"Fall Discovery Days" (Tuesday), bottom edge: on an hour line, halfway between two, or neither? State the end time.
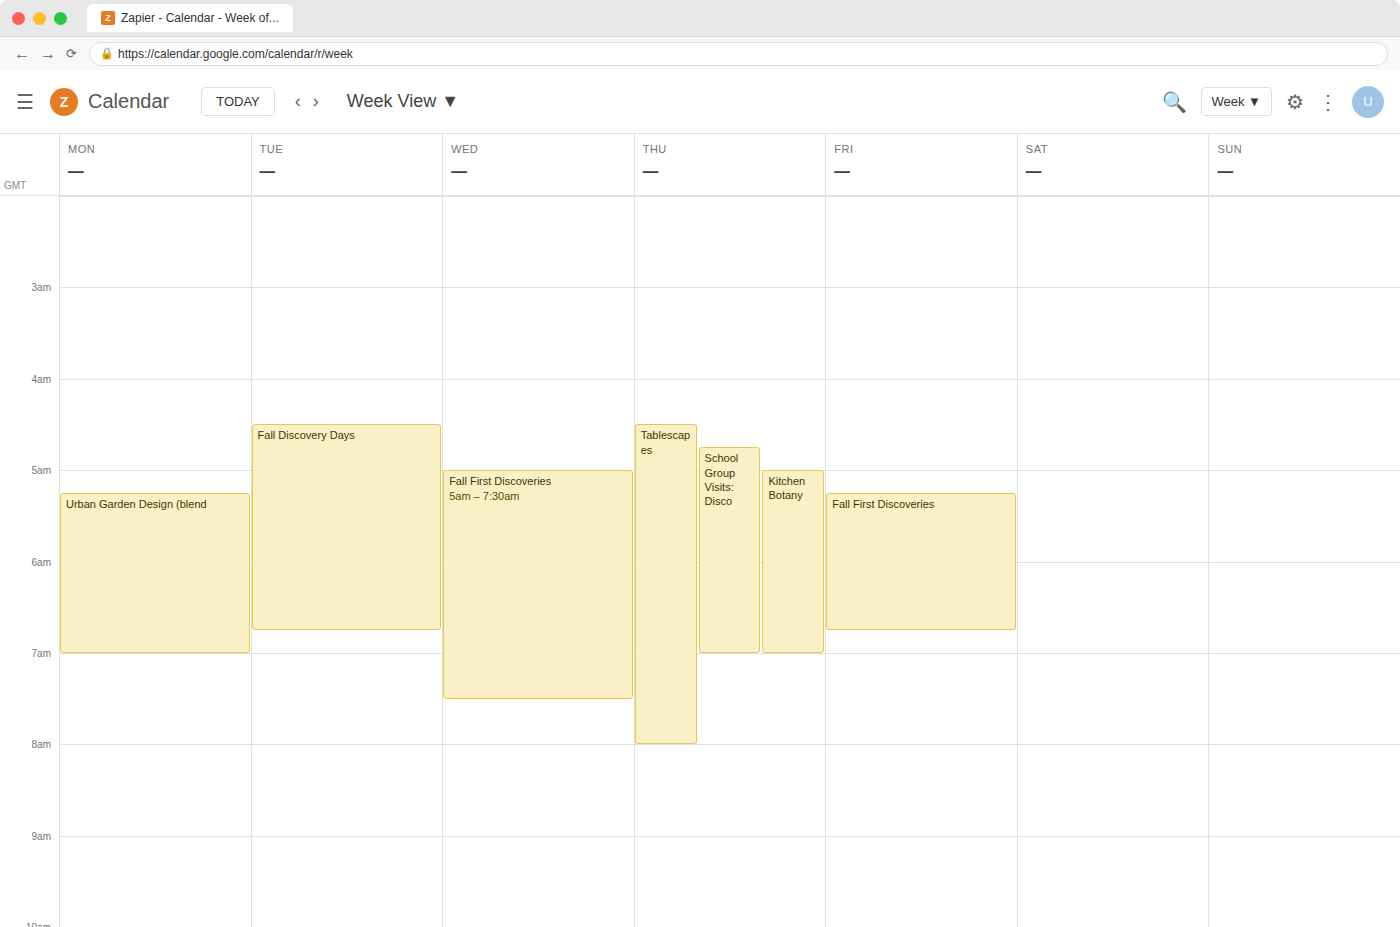
06:45 -- neither: three quarters of the way from the 06:00 line to the 07:00 line.